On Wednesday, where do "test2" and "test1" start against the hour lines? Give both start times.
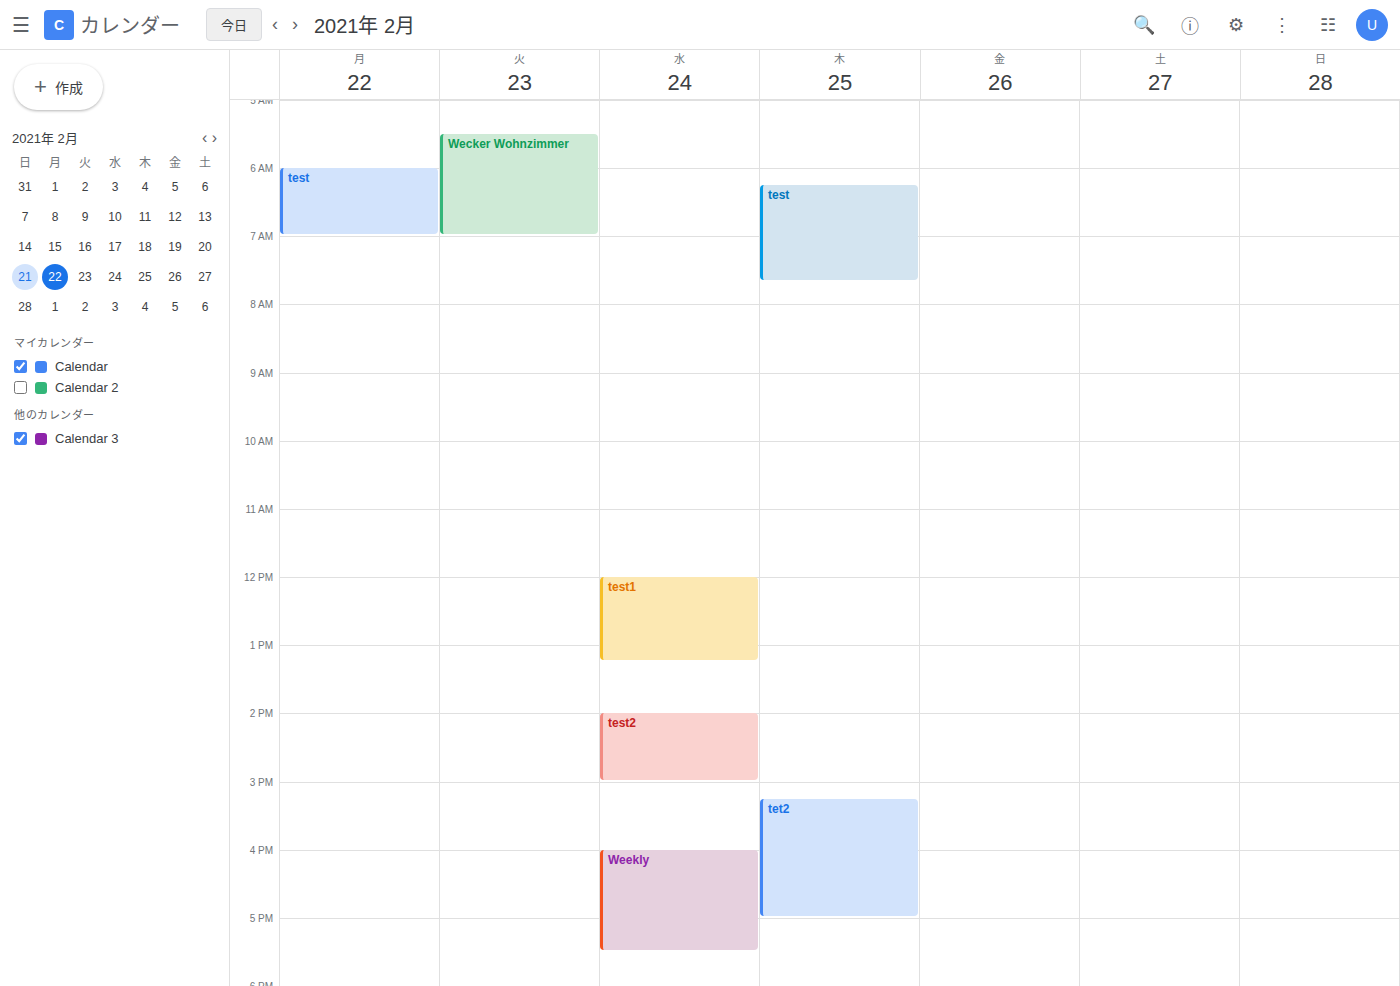
"test2": 2:00 PM, exactly on the 2 PM line. "test1": 12:00 PM, exactly on the 12 PM line.